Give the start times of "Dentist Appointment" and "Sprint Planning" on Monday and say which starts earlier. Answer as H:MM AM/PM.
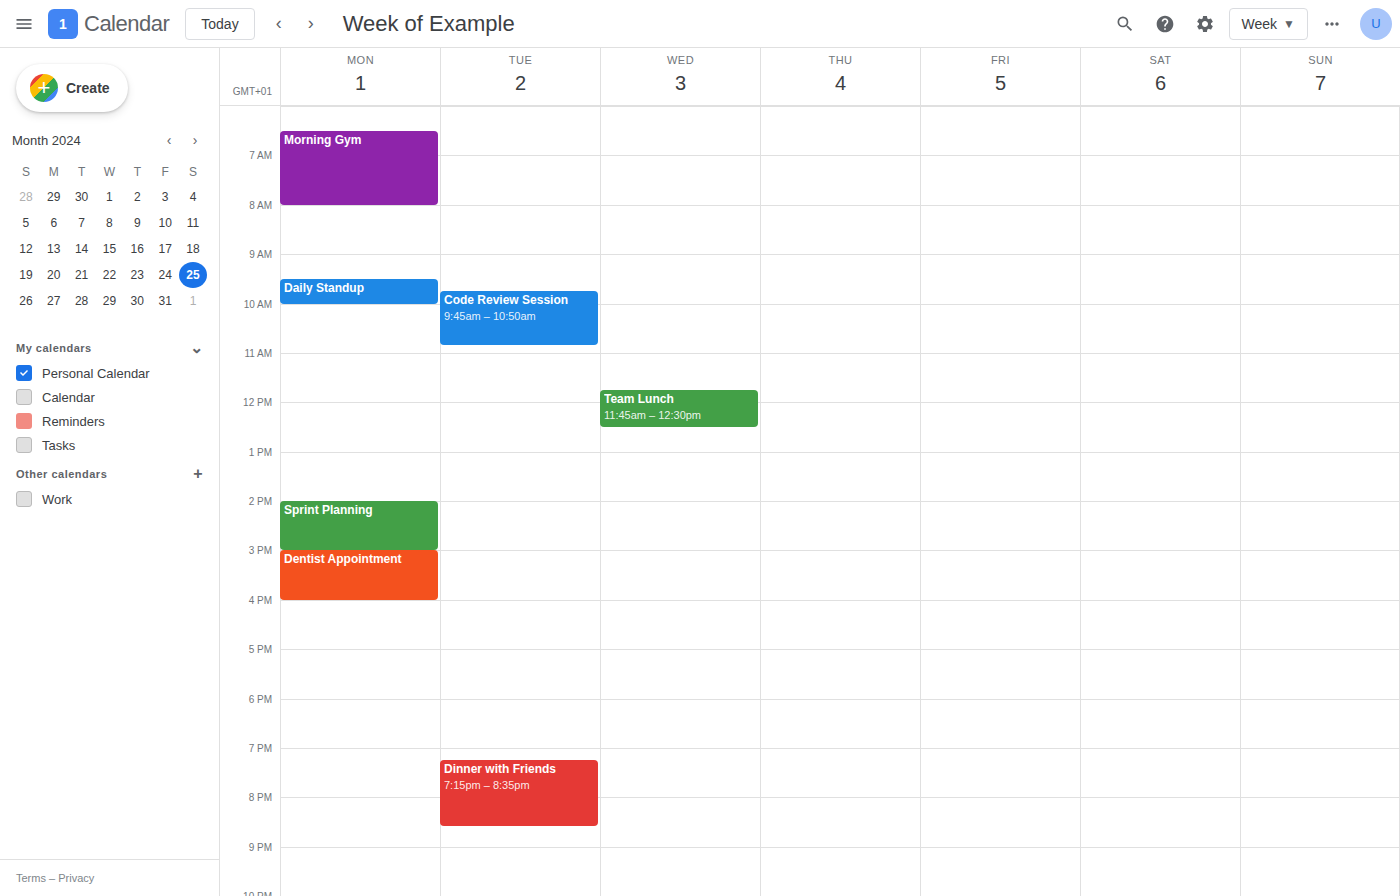
"Sprint Planning" 2:00 PM; "Dentist Appointment" 3:00 PM.